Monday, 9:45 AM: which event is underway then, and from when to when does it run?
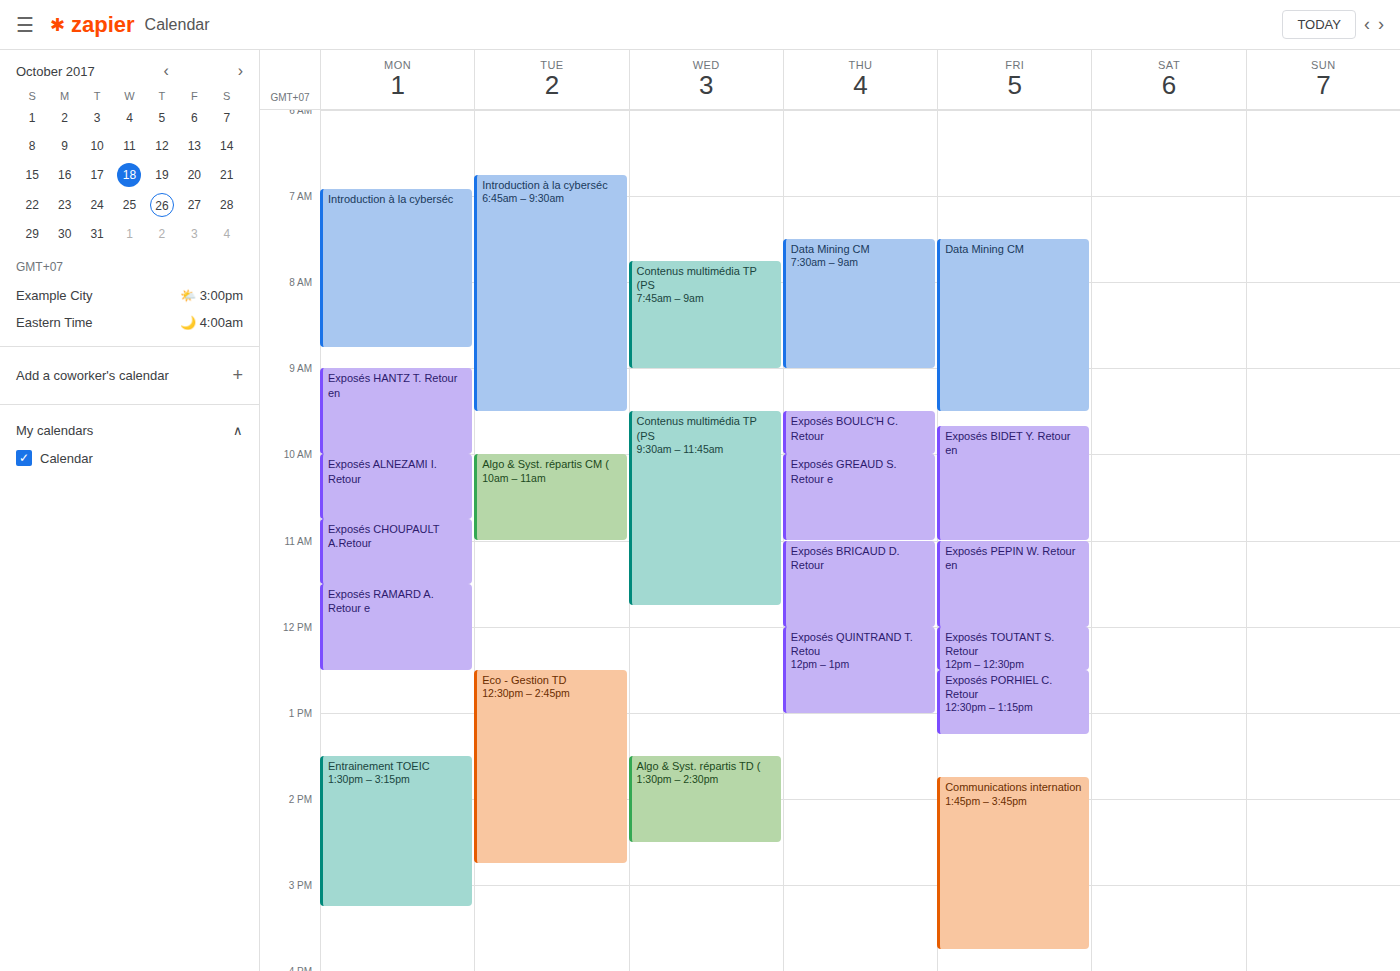
"Exposés HANTZ T. Retour en", 9:00 AM to 10:00 AM